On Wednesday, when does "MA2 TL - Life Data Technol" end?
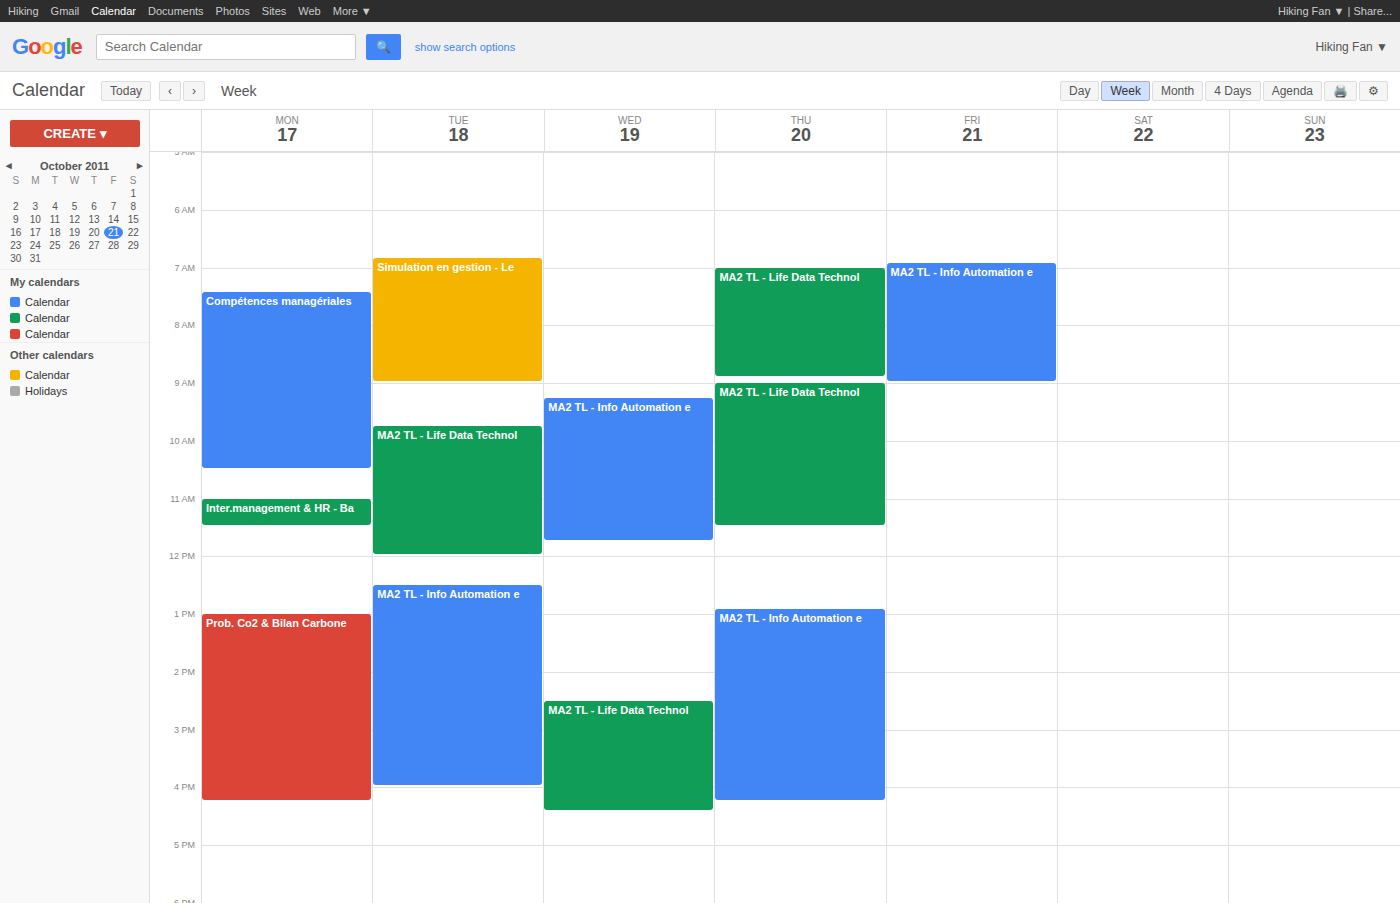
4:25 PM